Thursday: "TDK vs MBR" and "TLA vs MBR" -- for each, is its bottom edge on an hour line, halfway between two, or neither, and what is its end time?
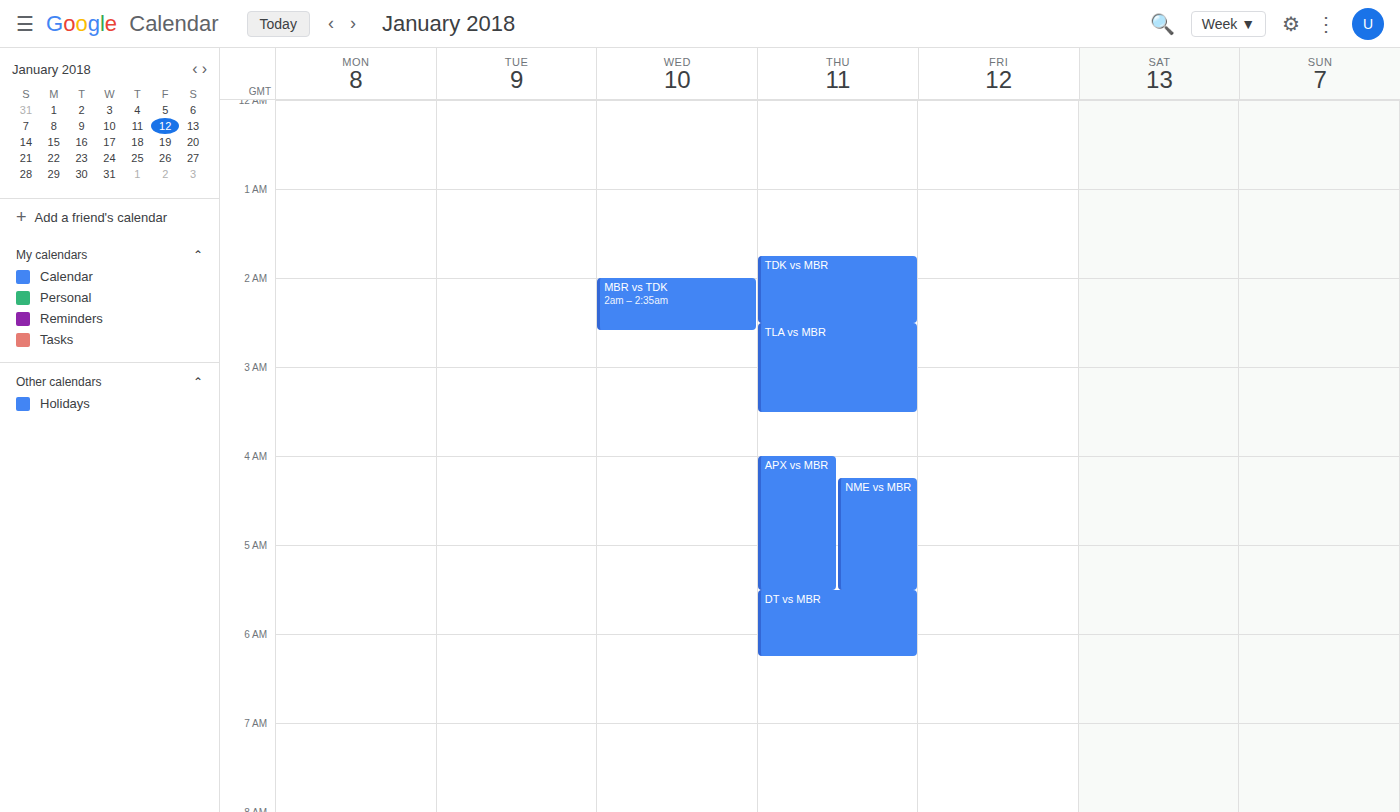
"TDK vs MBR": 2:30 AM, halfway between the 2 AM and 3 AM lines. "TLA vs MBR": 3:30 AM, halfway between the 3 AM and 4 AM lines.